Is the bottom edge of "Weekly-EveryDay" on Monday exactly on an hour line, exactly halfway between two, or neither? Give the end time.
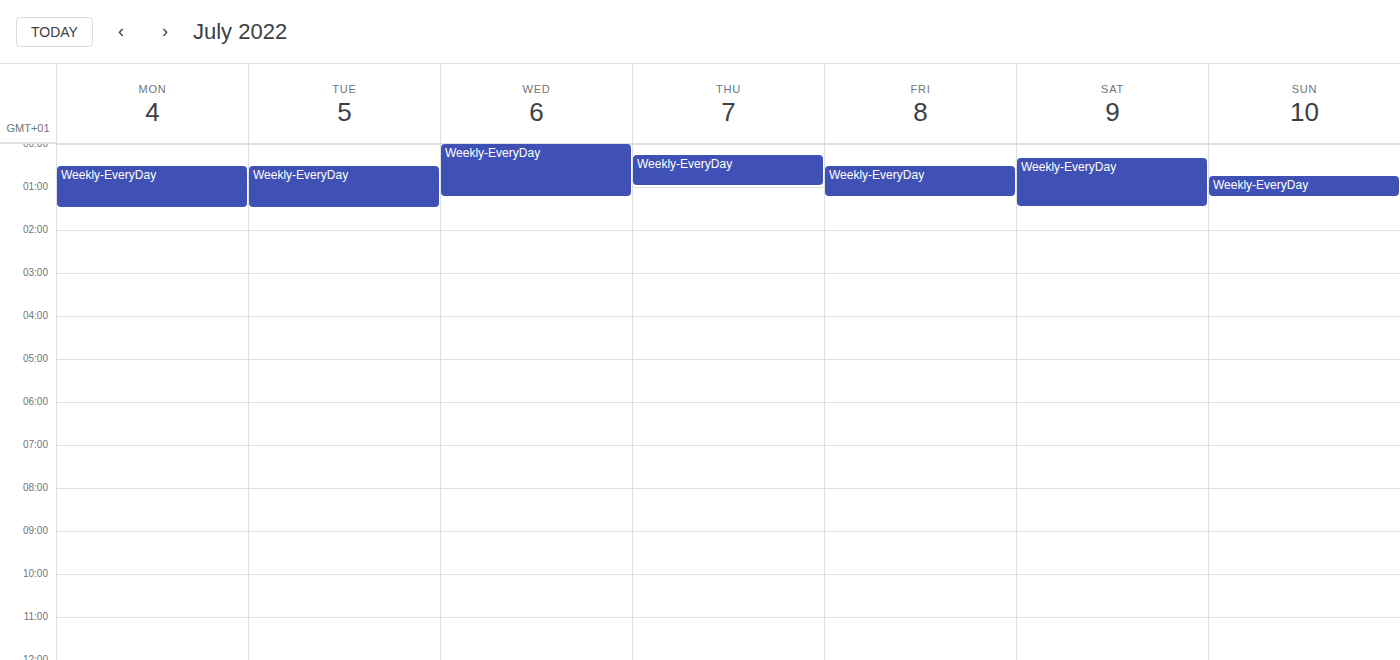
01:30 -- halfway between the 01:00 and 02:00 lines.